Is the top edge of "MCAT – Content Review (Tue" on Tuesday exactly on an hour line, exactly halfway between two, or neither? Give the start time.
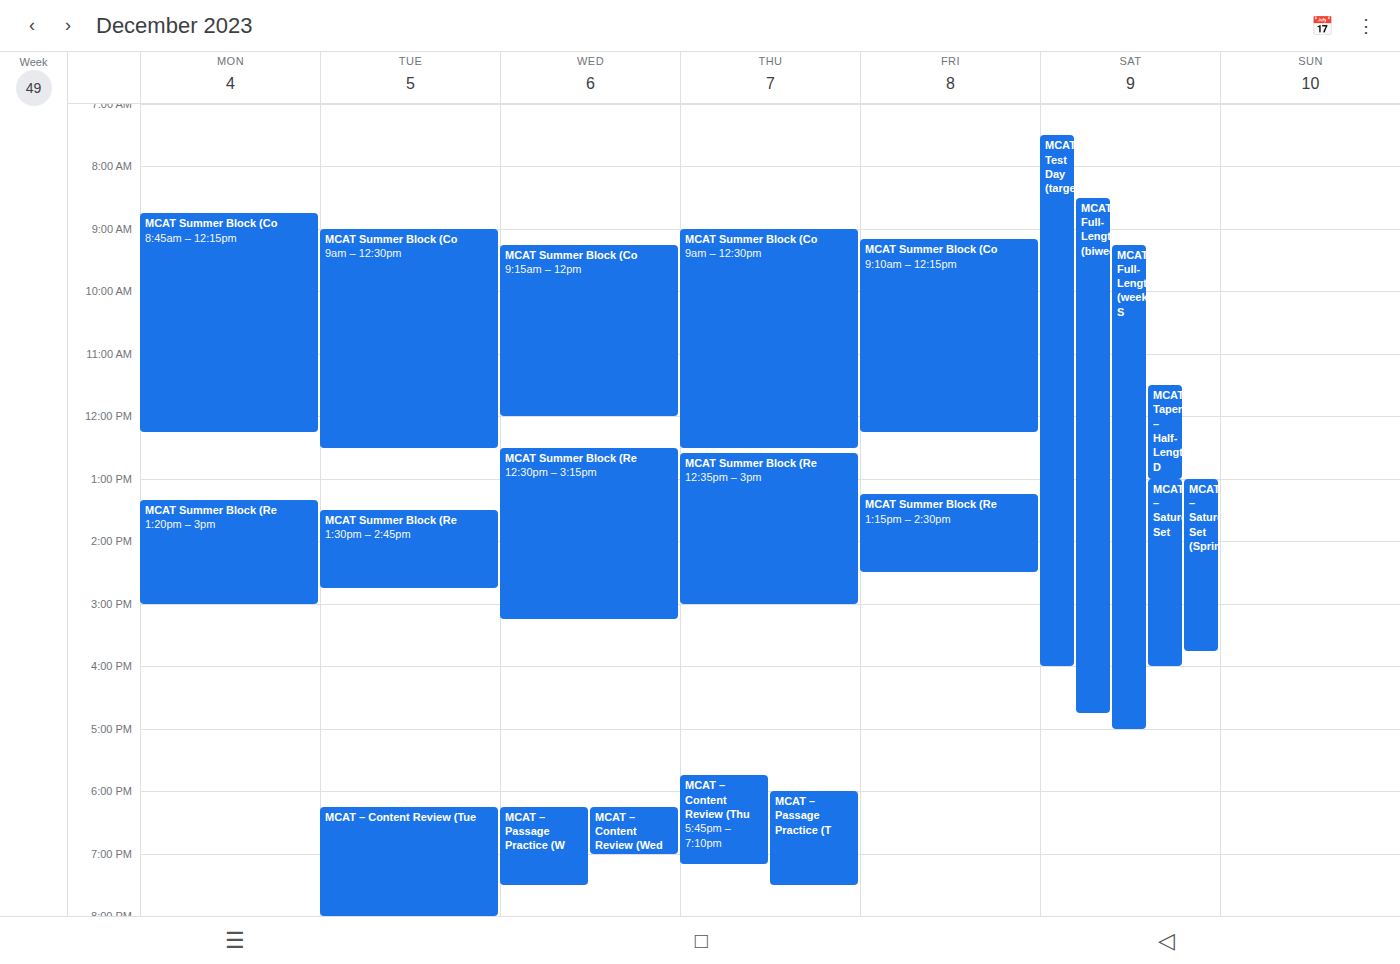
6:15 PM -- neither: a quarter of the way from the 6 PM line to the 7 PM line.